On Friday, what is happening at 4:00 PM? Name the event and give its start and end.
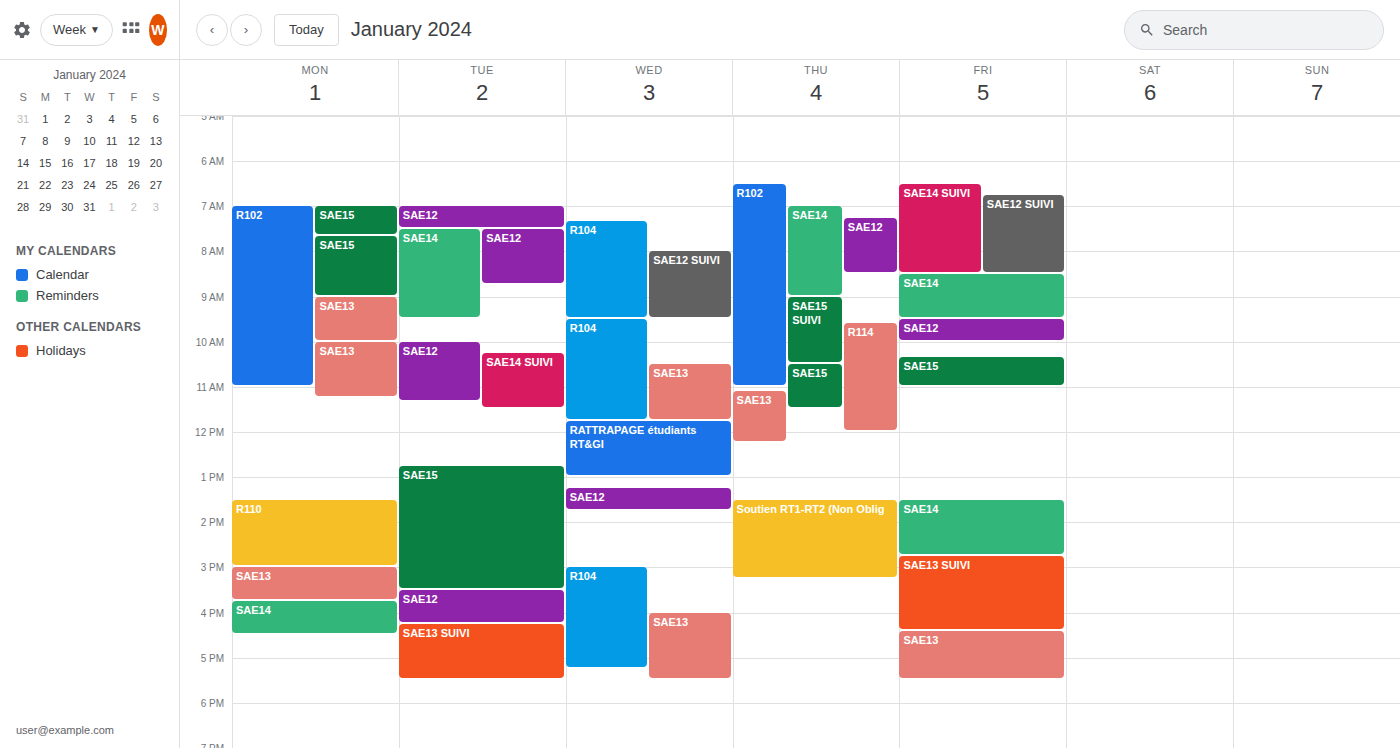
"SAE13 SUIVI", 2:45 PM to 4:25 PM